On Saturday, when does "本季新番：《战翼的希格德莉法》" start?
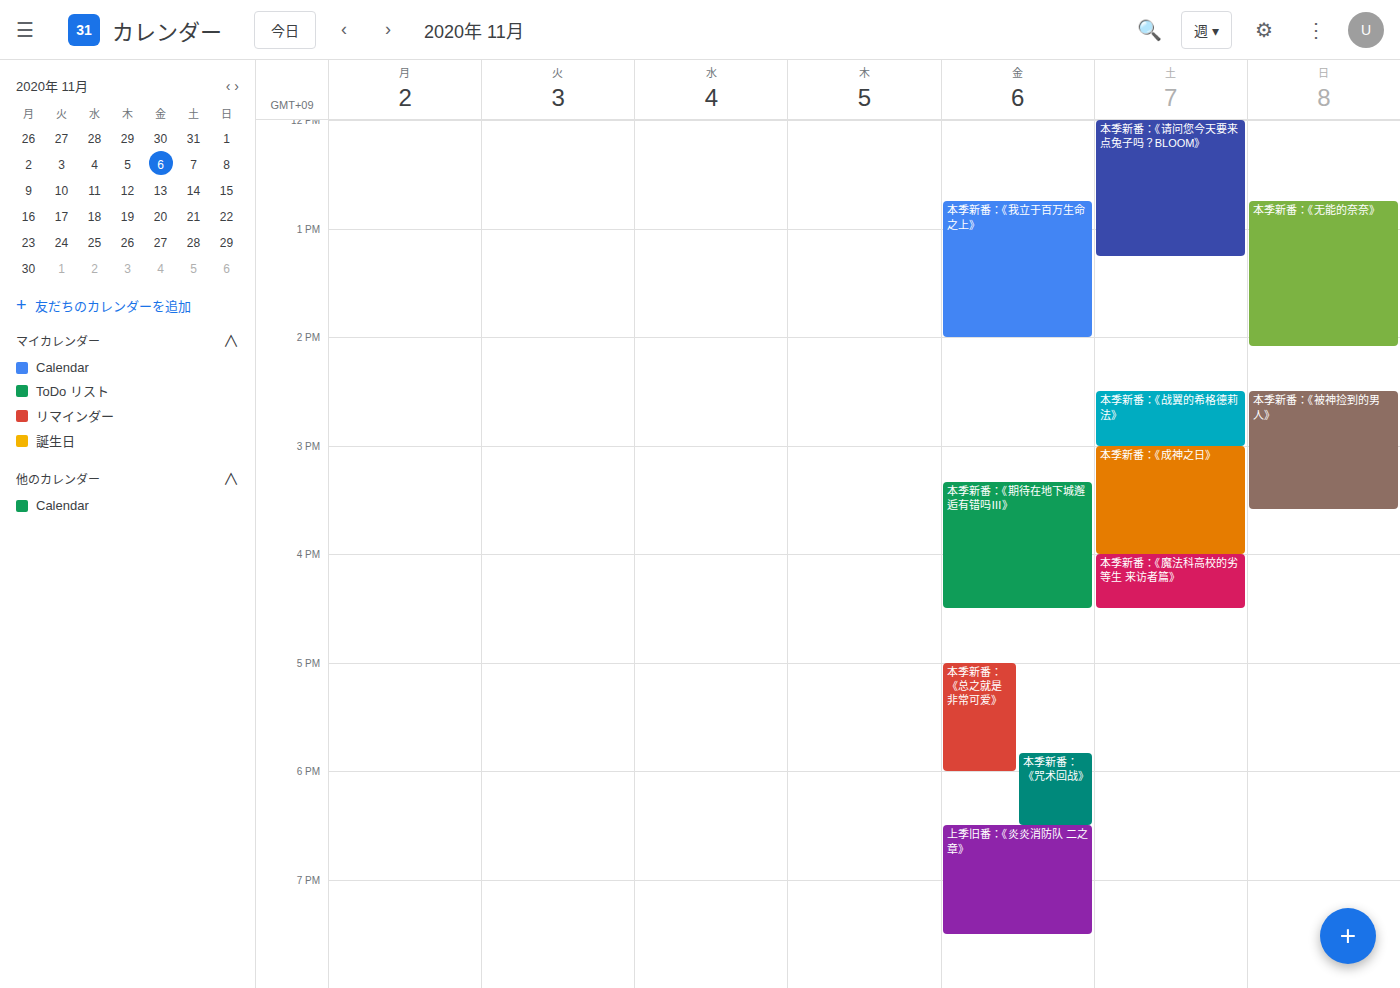
2:30 PM